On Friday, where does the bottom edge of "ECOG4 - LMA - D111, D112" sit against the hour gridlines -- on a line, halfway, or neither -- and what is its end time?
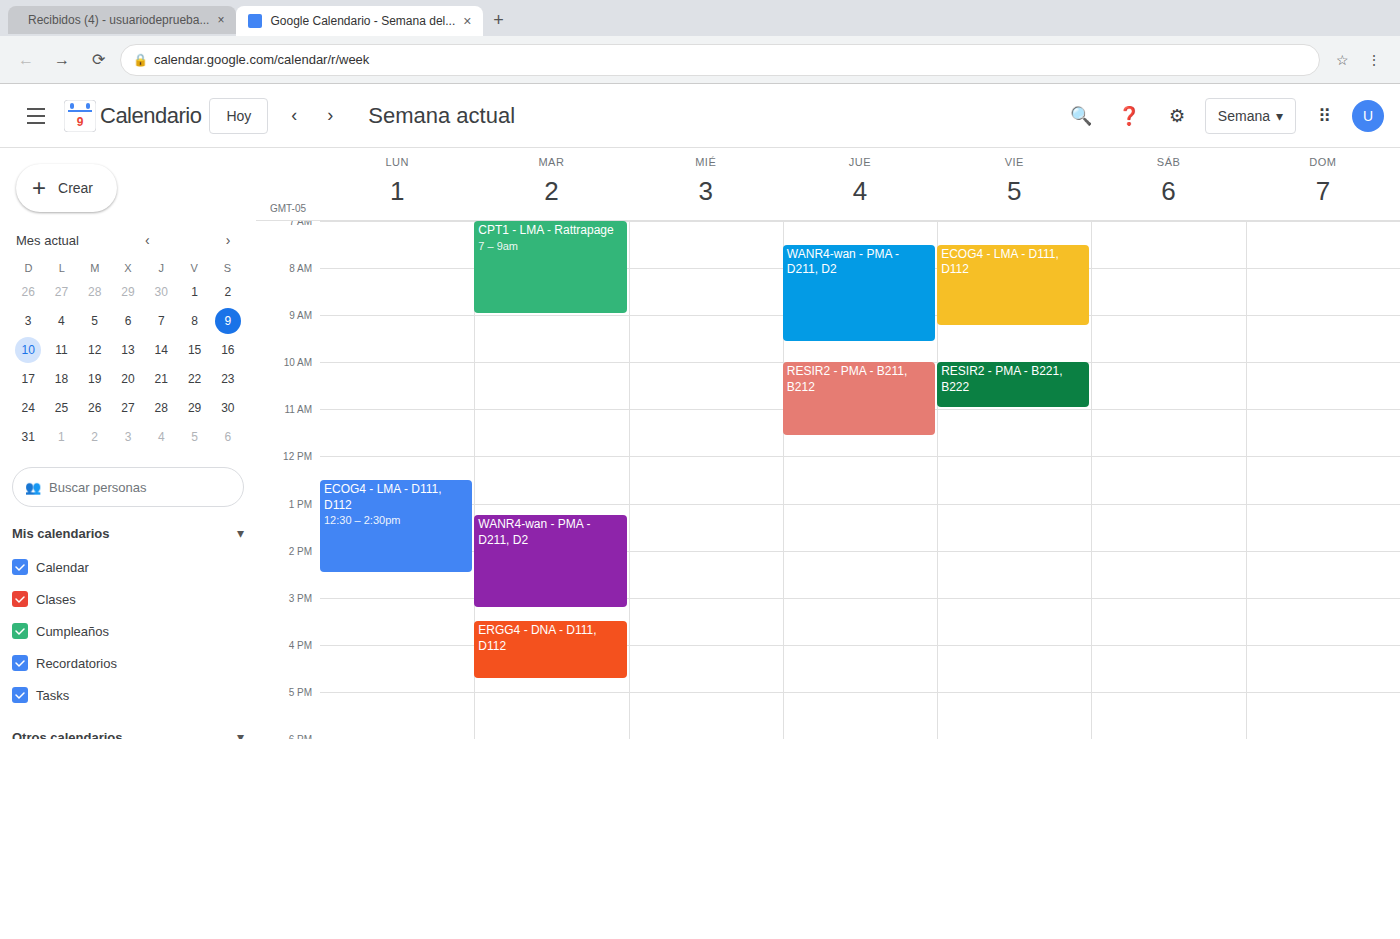
9:15 AM -- neither: a quarter of the way from the 9 AM line to the 10 AM line.